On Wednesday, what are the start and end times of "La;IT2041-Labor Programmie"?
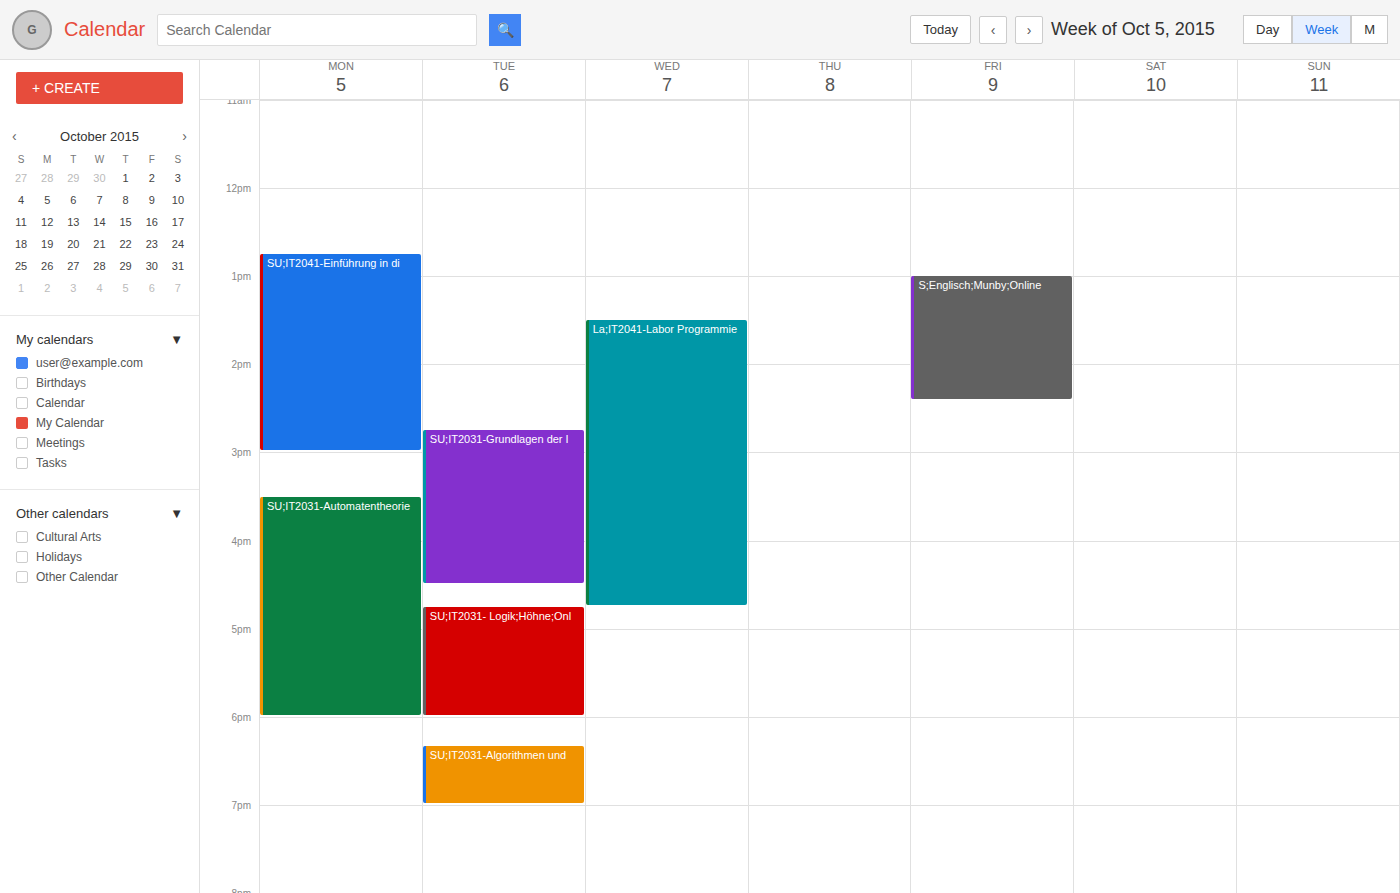
1:30 PM to 4:45 PM